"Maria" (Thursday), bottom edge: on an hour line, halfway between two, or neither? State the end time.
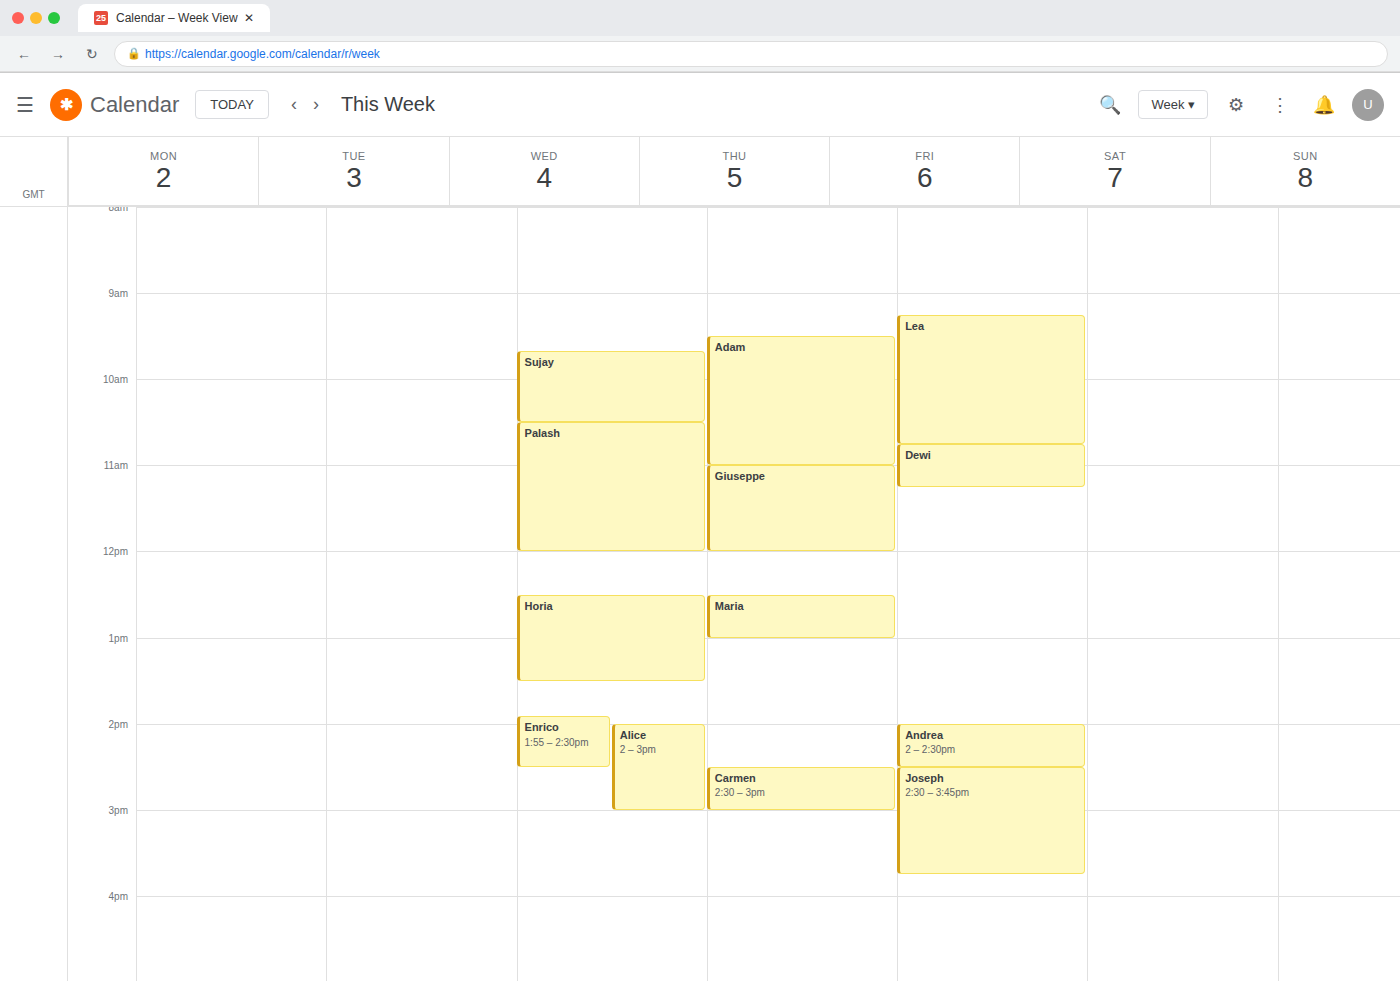
1:00 PM -- exactly on the 1 PM line.